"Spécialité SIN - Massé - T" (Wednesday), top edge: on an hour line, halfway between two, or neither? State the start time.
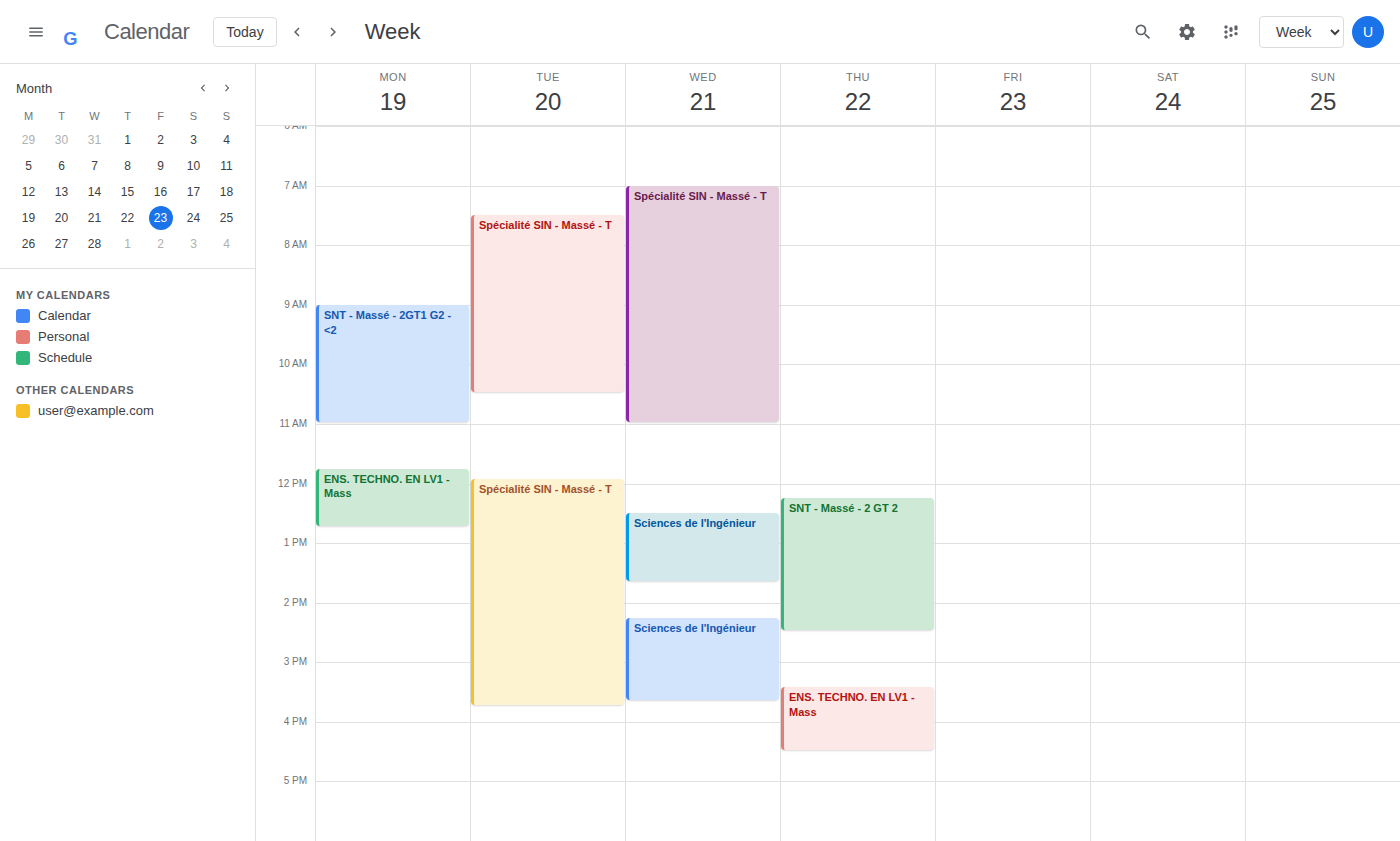
7:00 AM -- exactly on the 7 AM line.